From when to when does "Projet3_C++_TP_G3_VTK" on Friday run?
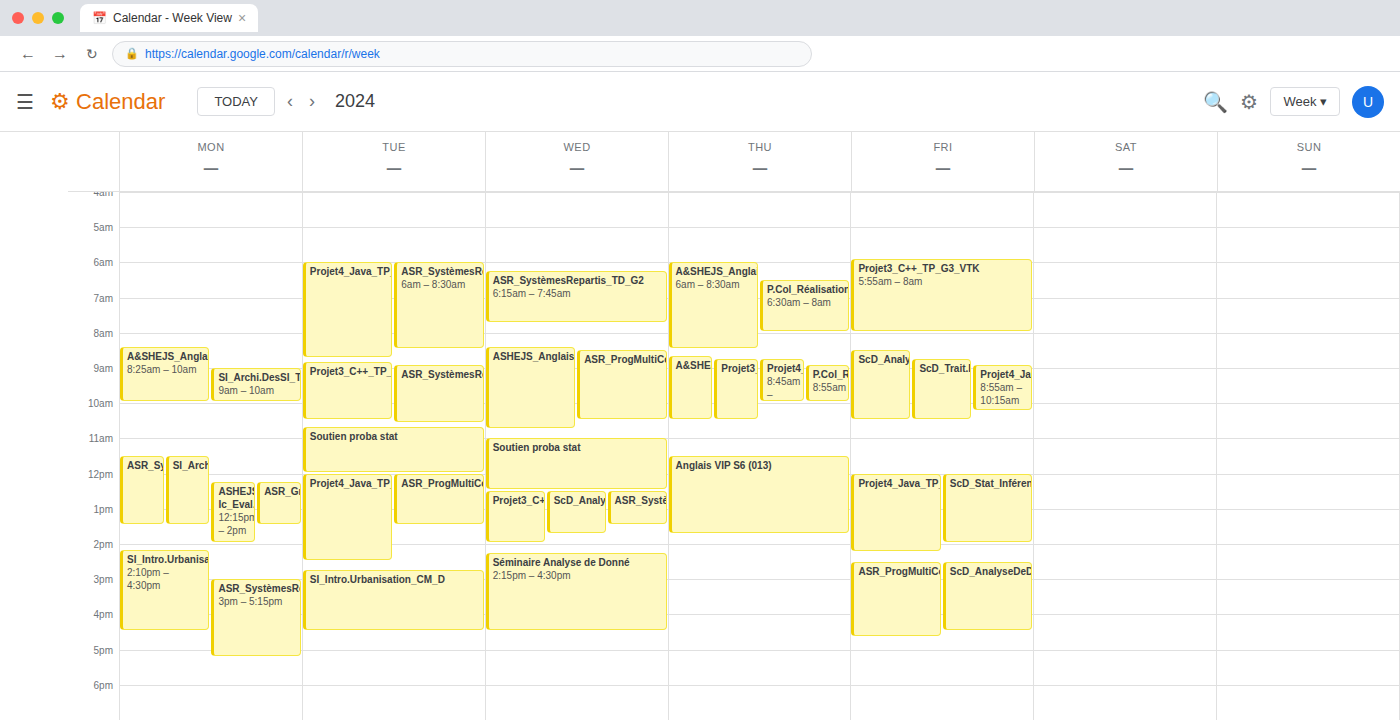
5:55 AM to 8:00 AM